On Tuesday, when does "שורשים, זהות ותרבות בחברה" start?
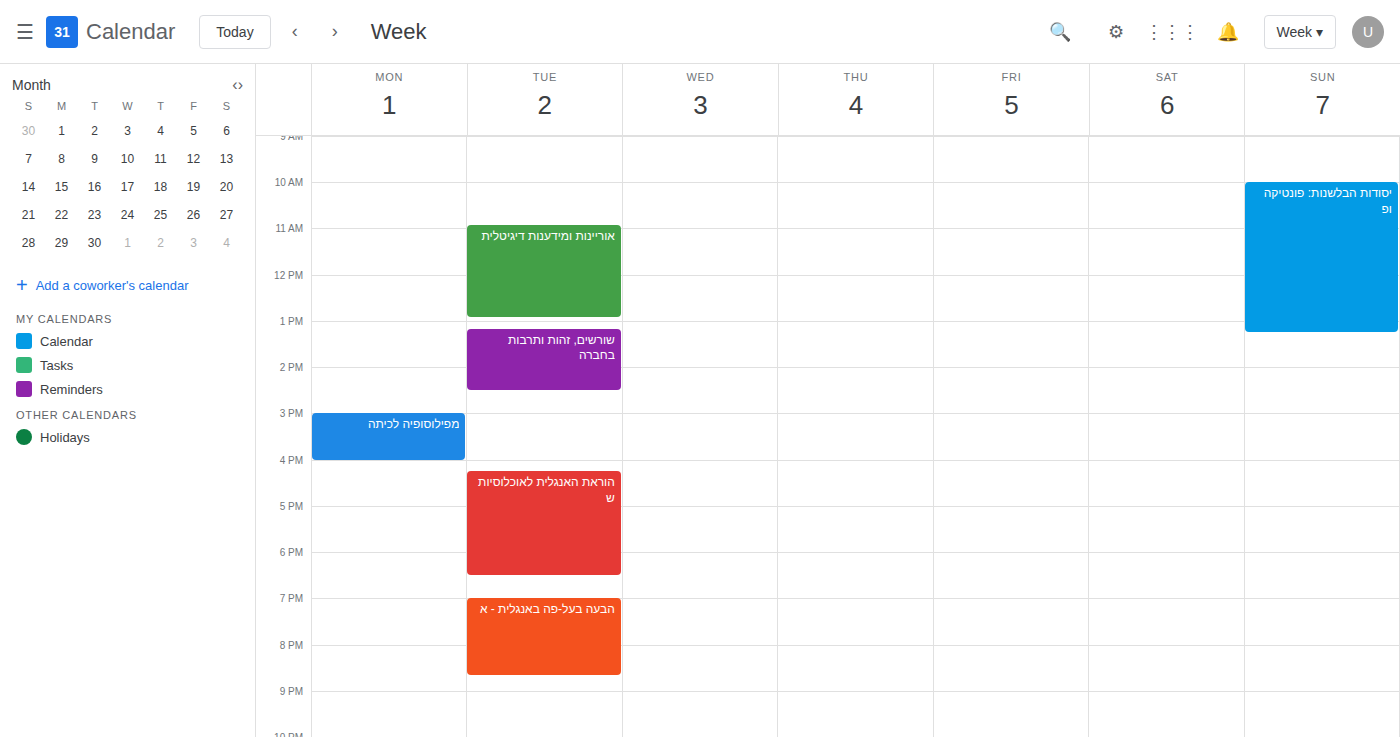
1:10 PM